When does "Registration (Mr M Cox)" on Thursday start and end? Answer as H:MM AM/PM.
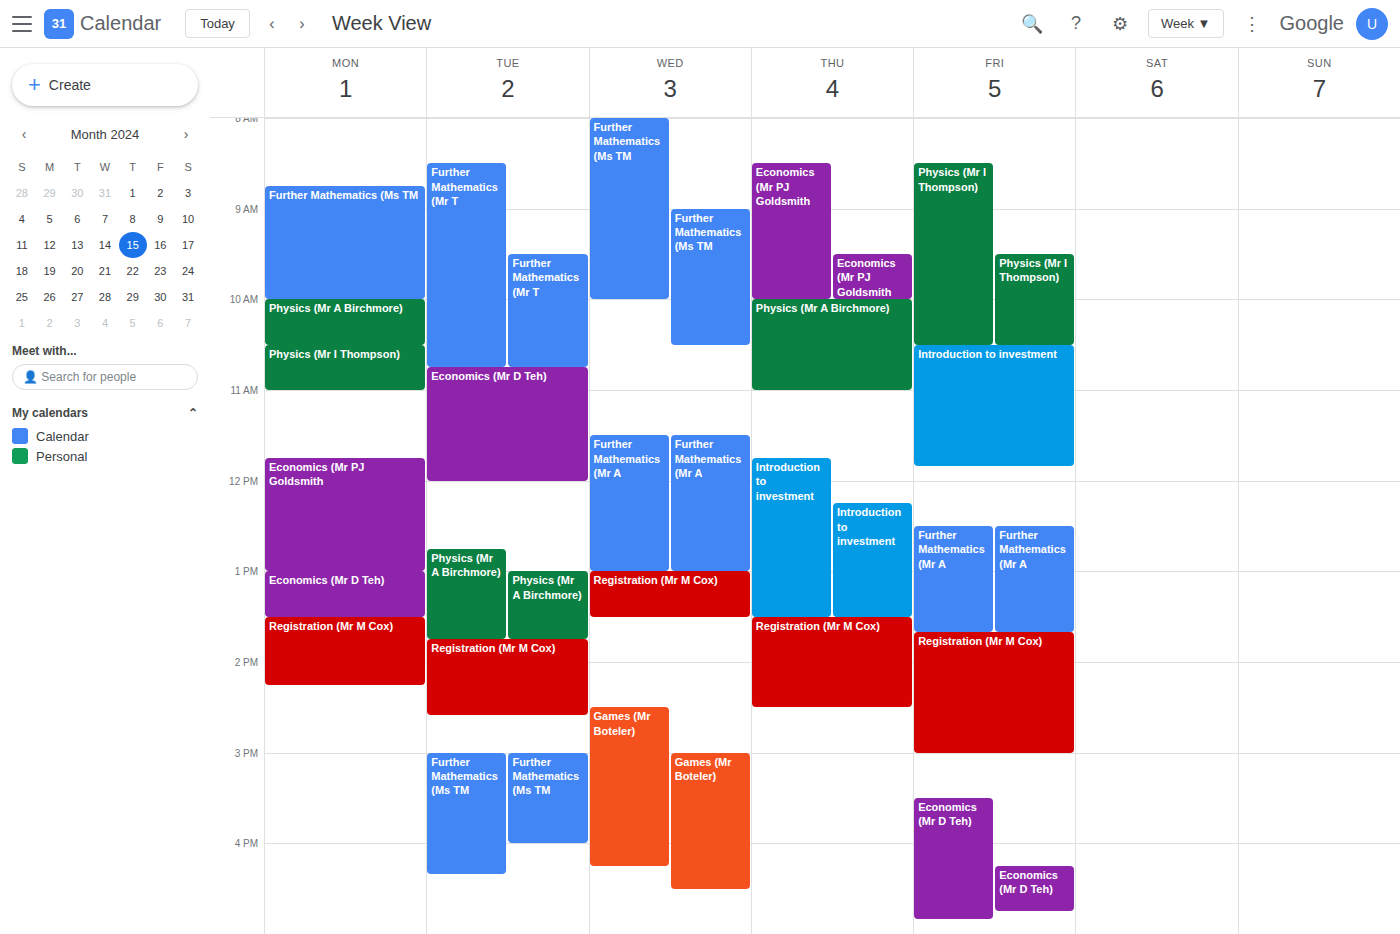
1:30 PM to 2:30 PM